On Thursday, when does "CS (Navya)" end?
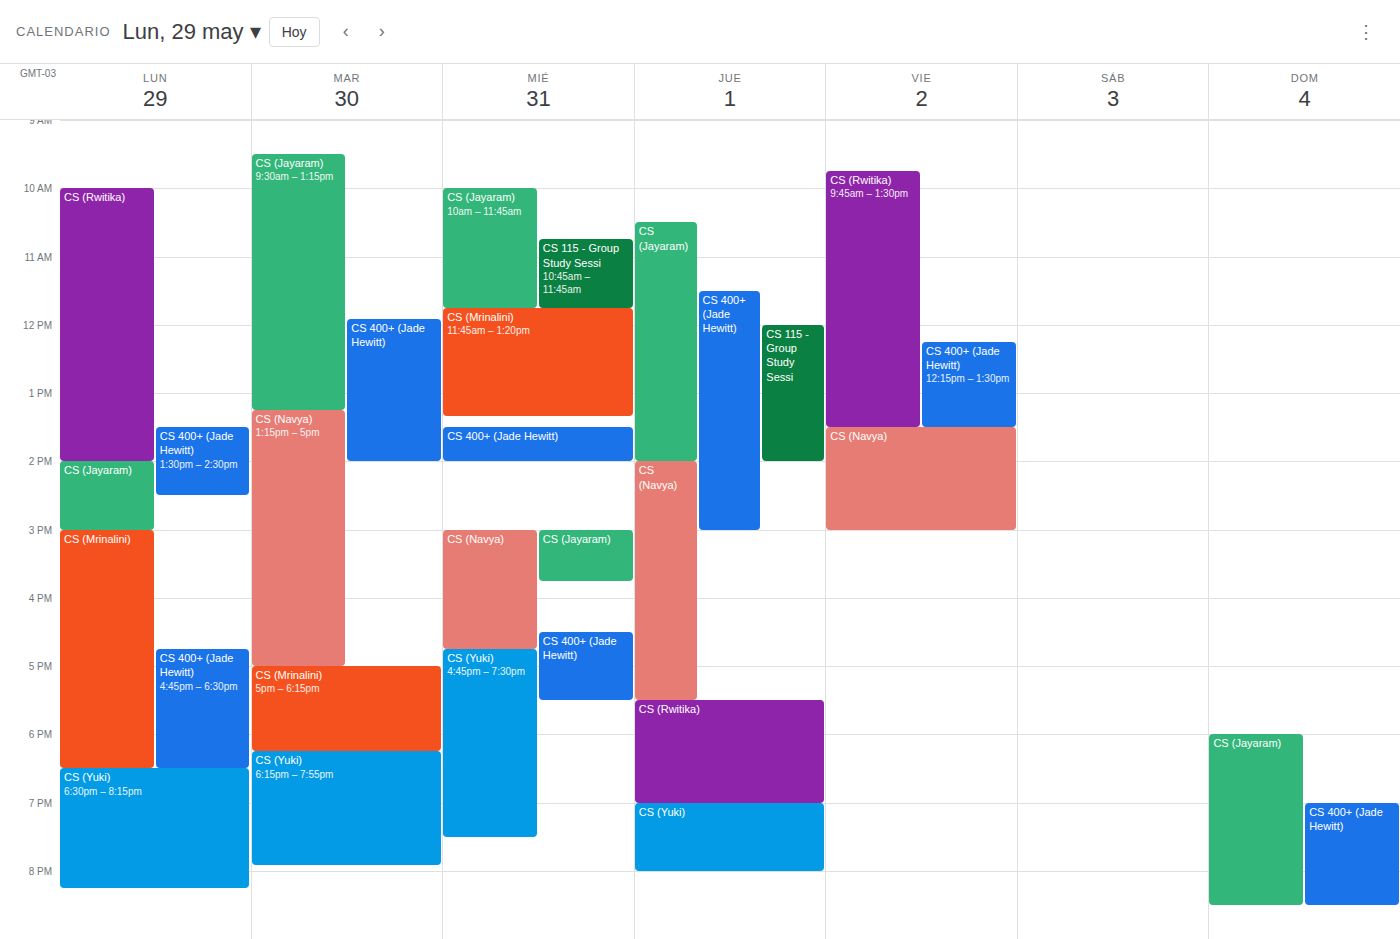
5:30 PM